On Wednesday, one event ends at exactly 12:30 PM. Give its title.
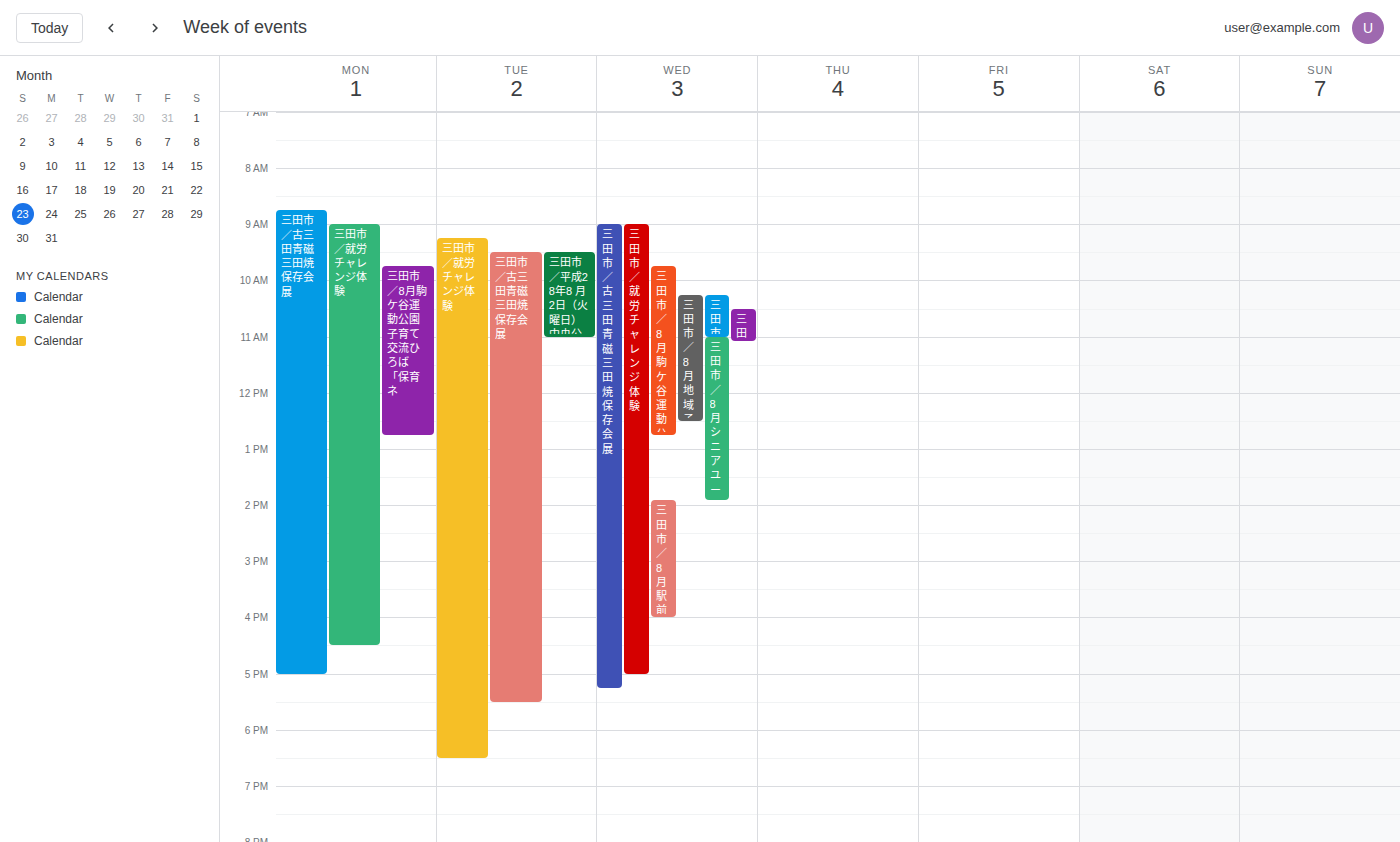
"三田市／8月地域子育てステーション 「認定こども園"